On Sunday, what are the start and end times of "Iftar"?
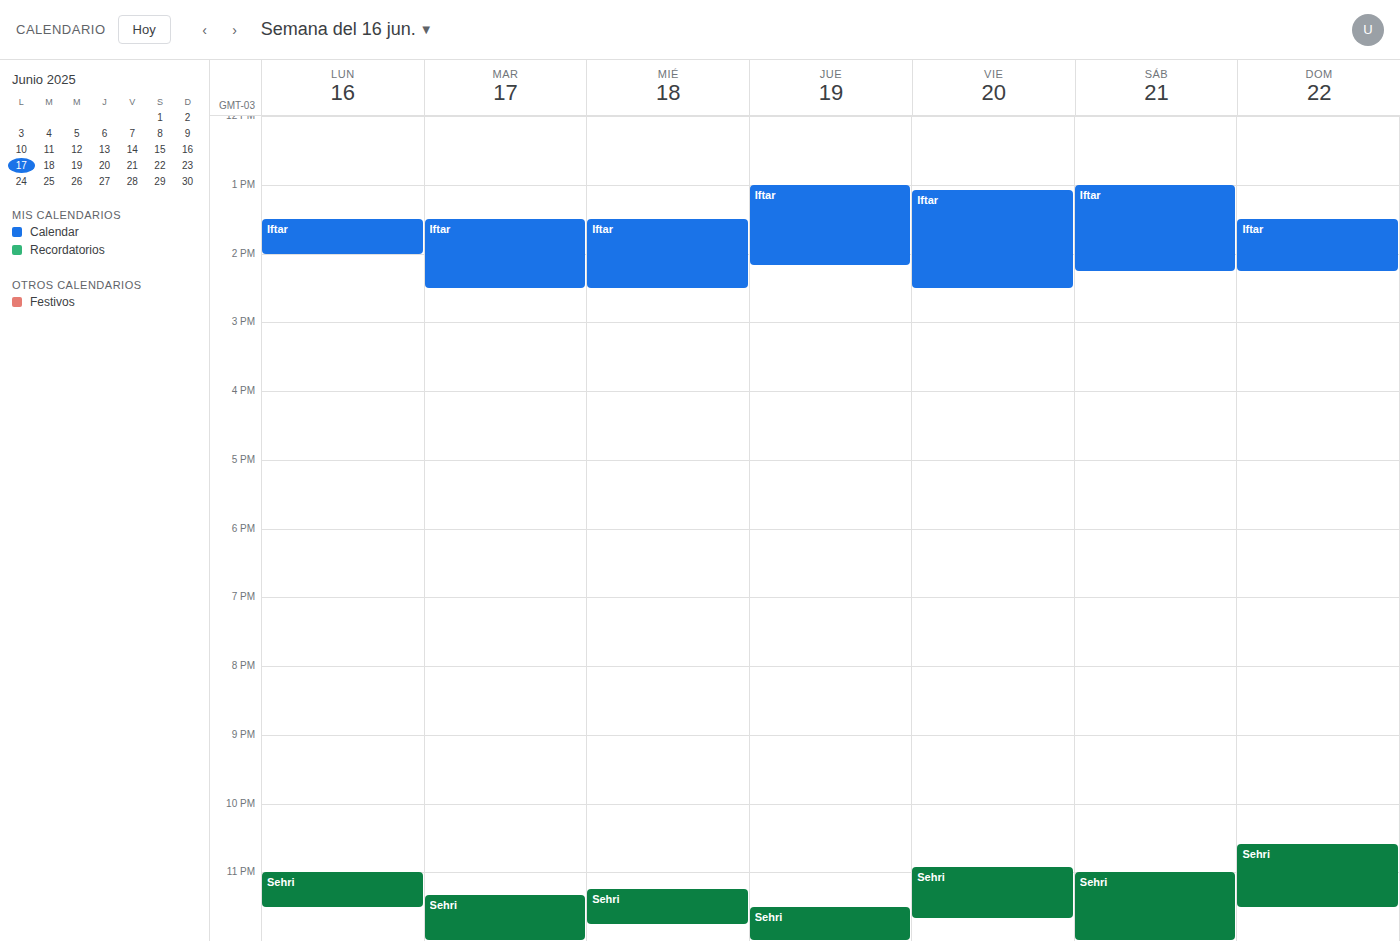
1:30 PM to 2:15 PM